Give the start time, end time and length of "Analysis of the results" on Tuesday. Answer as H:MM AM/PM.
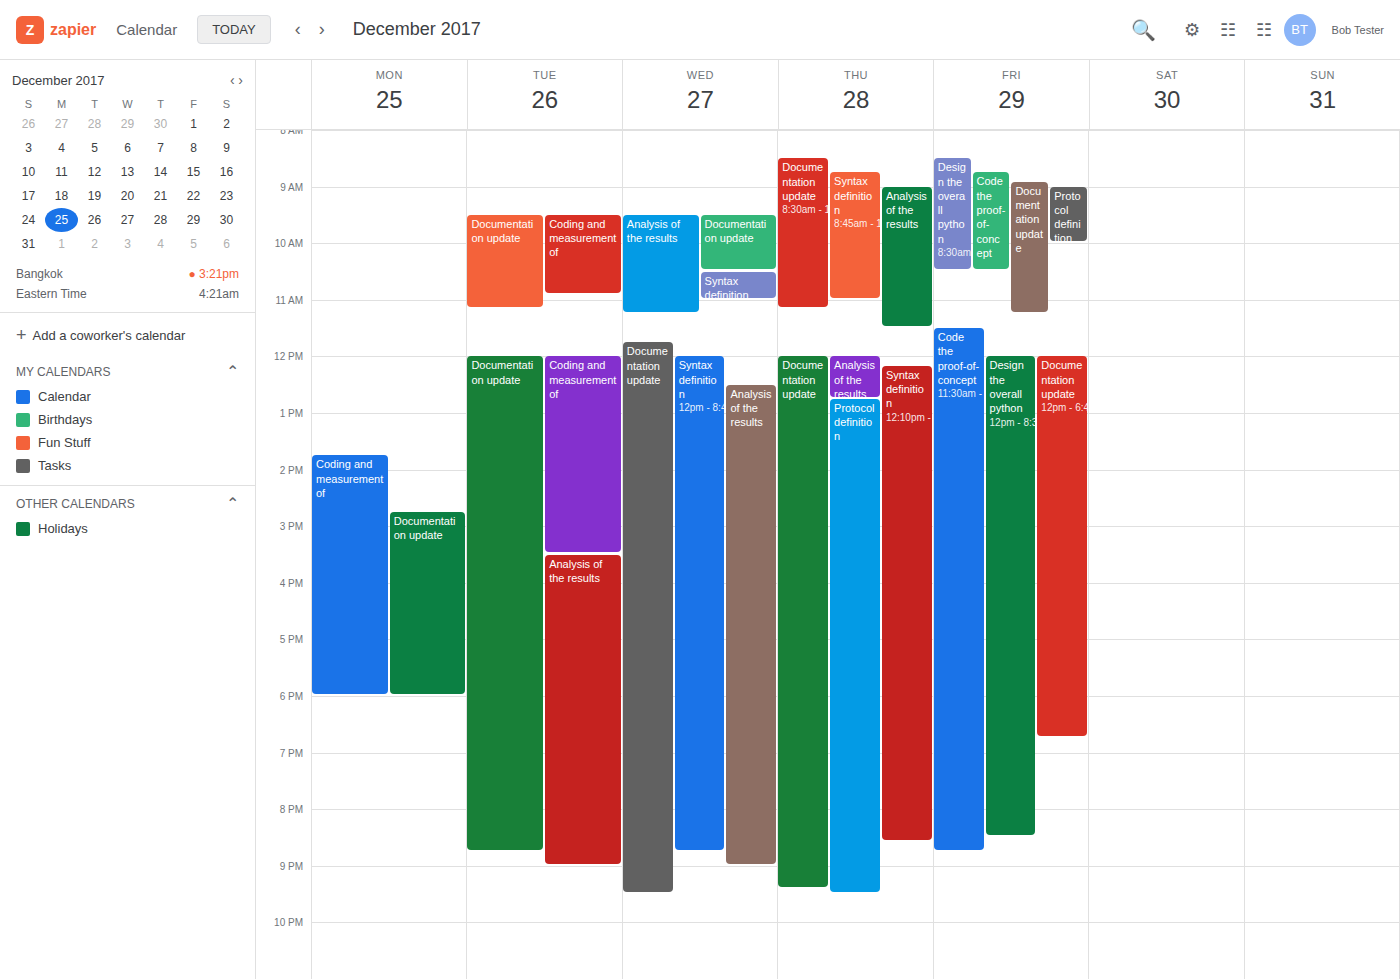
3:30 PM to 9:00 PM, 5 hours 30 minutes